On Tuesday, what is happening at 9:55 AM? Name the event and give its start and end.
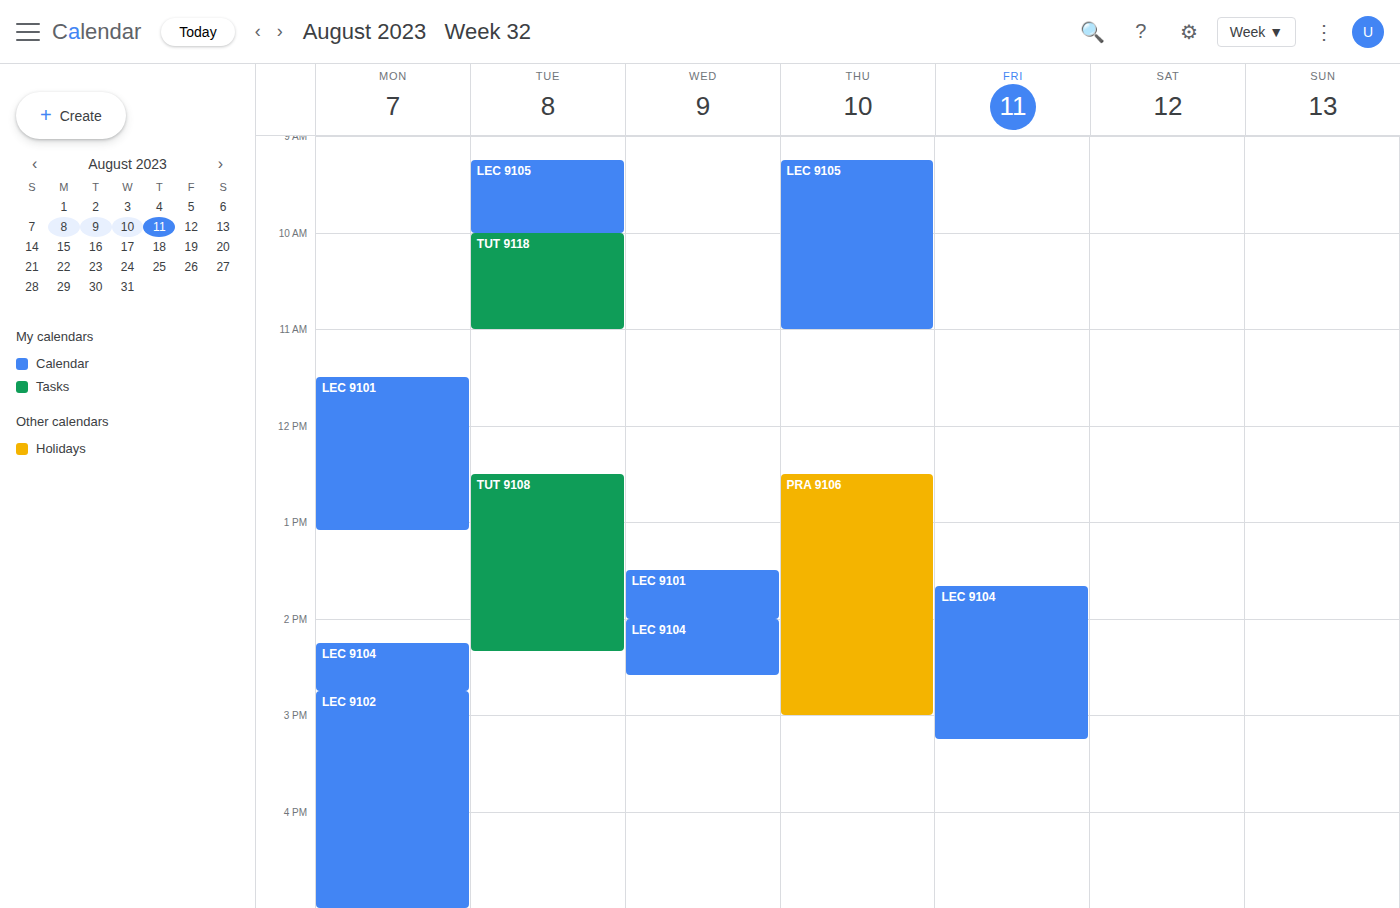
"LEC 9105", 9:15 AM to 10:00 AM